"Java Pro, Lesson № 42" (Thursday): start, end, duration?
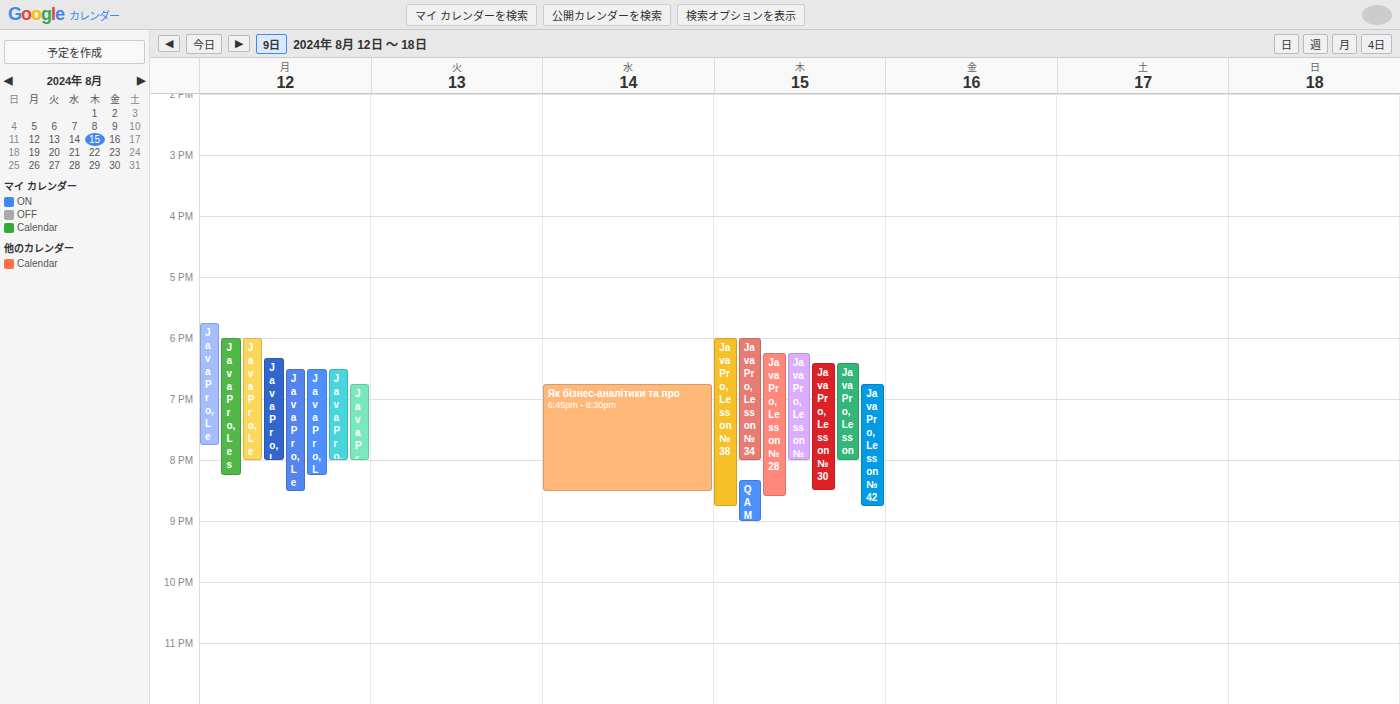
6:45 PM to 8:45 PM, 2 hours